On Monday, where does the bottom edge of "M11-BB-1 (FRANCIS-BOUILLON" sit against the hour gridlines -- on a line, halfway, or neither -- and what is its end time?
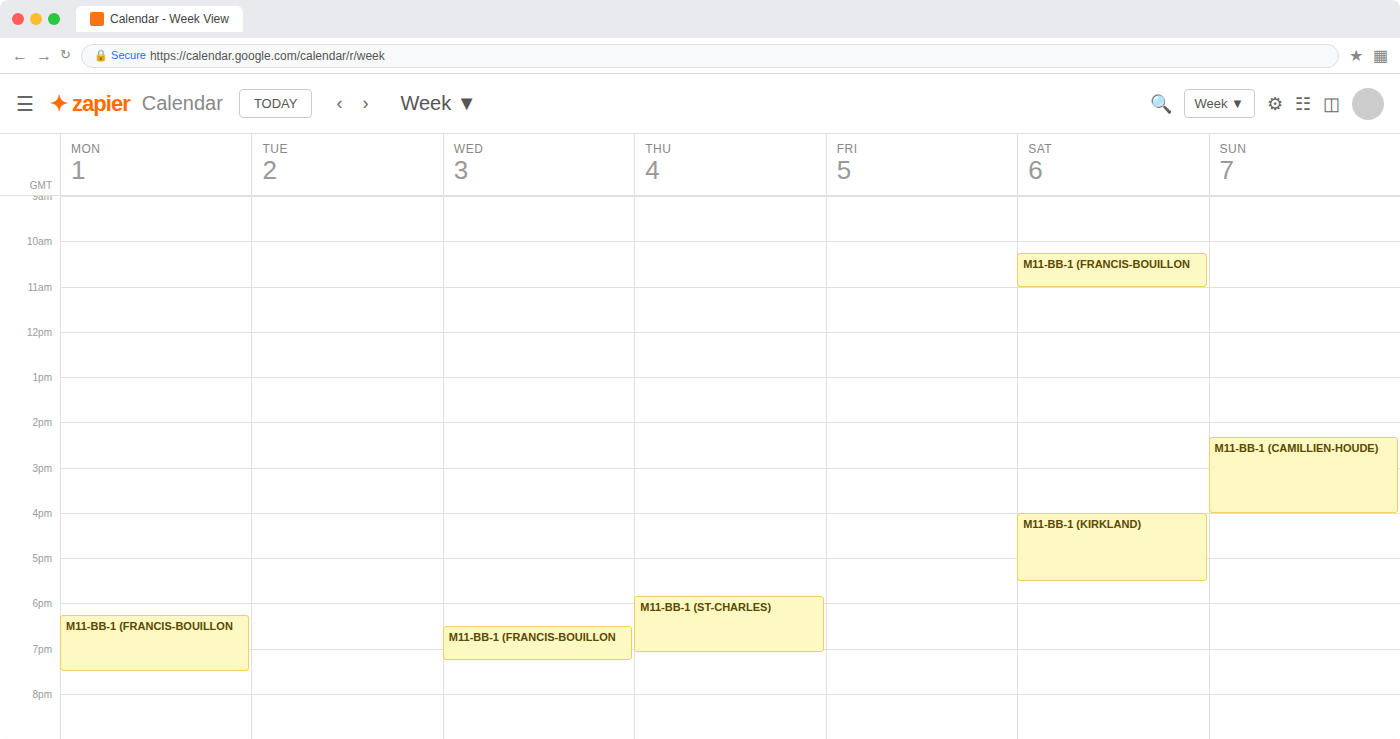
7:30 PM -- halfway between the 7 PM and 8 PM lines.